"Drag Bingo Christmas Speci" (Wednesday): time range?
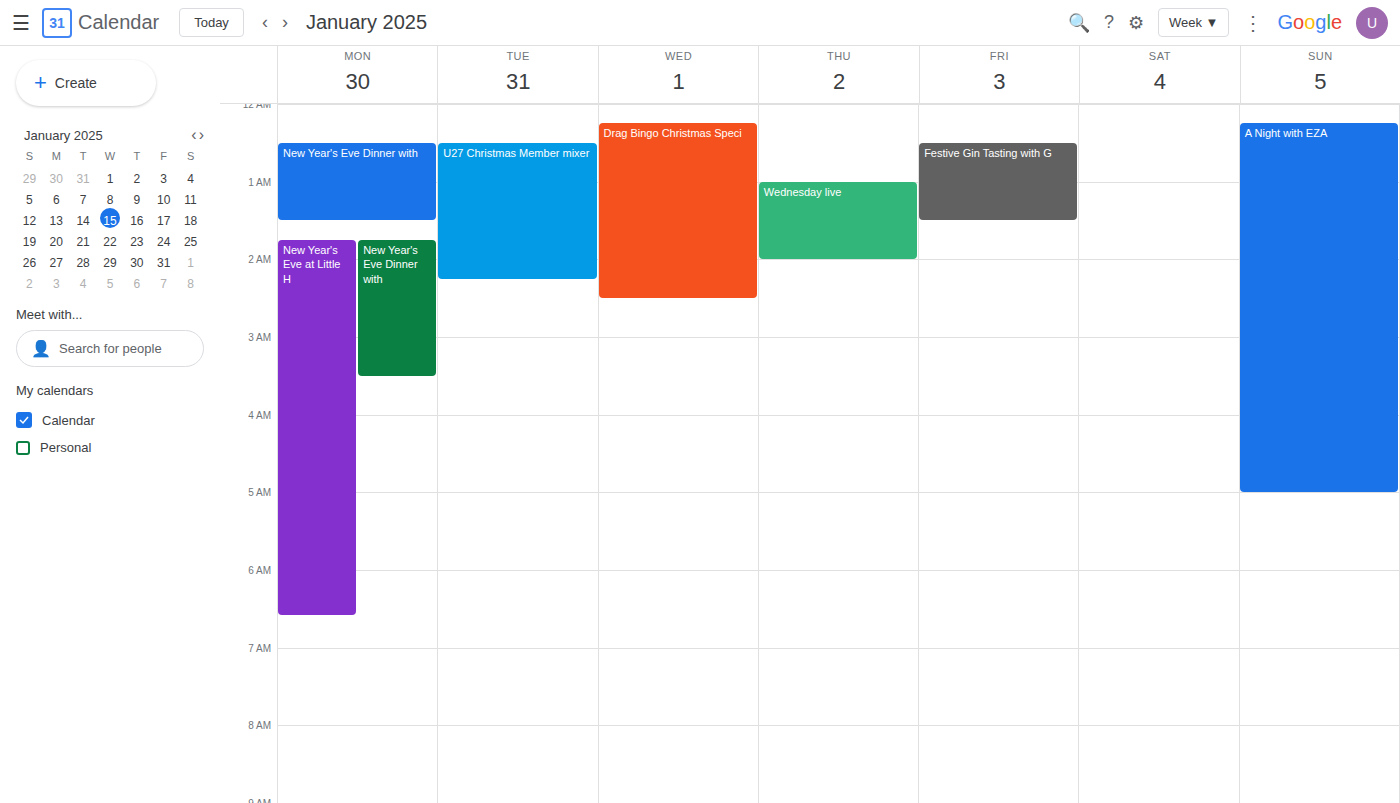
12:15 AM to 2:30 AM